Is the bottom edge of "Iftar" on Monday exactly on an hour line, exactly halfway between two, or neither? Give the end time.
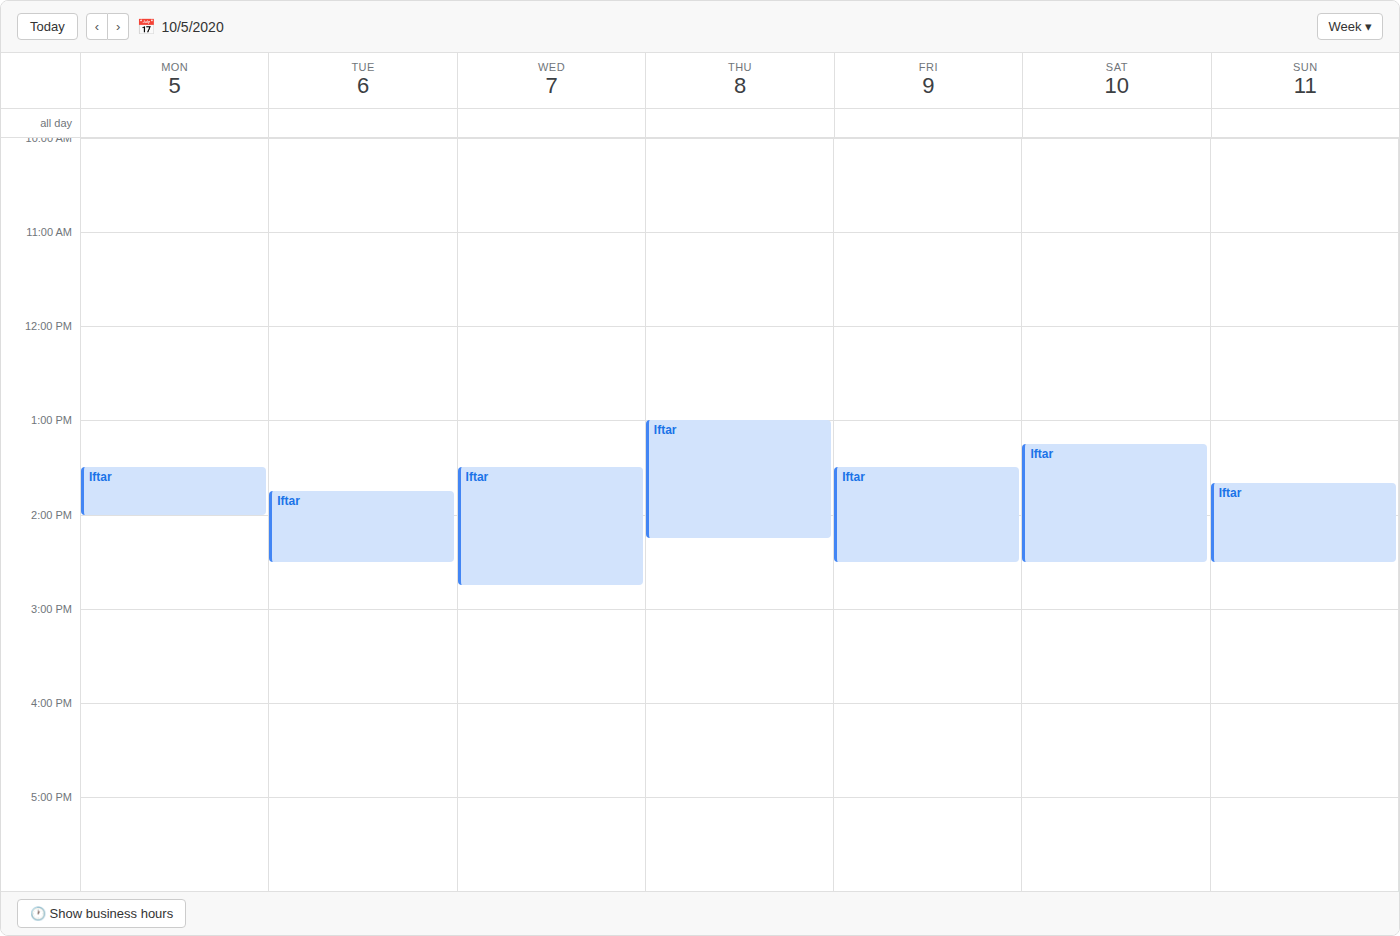
2:00 PM -- exactly on the 2 PM line.